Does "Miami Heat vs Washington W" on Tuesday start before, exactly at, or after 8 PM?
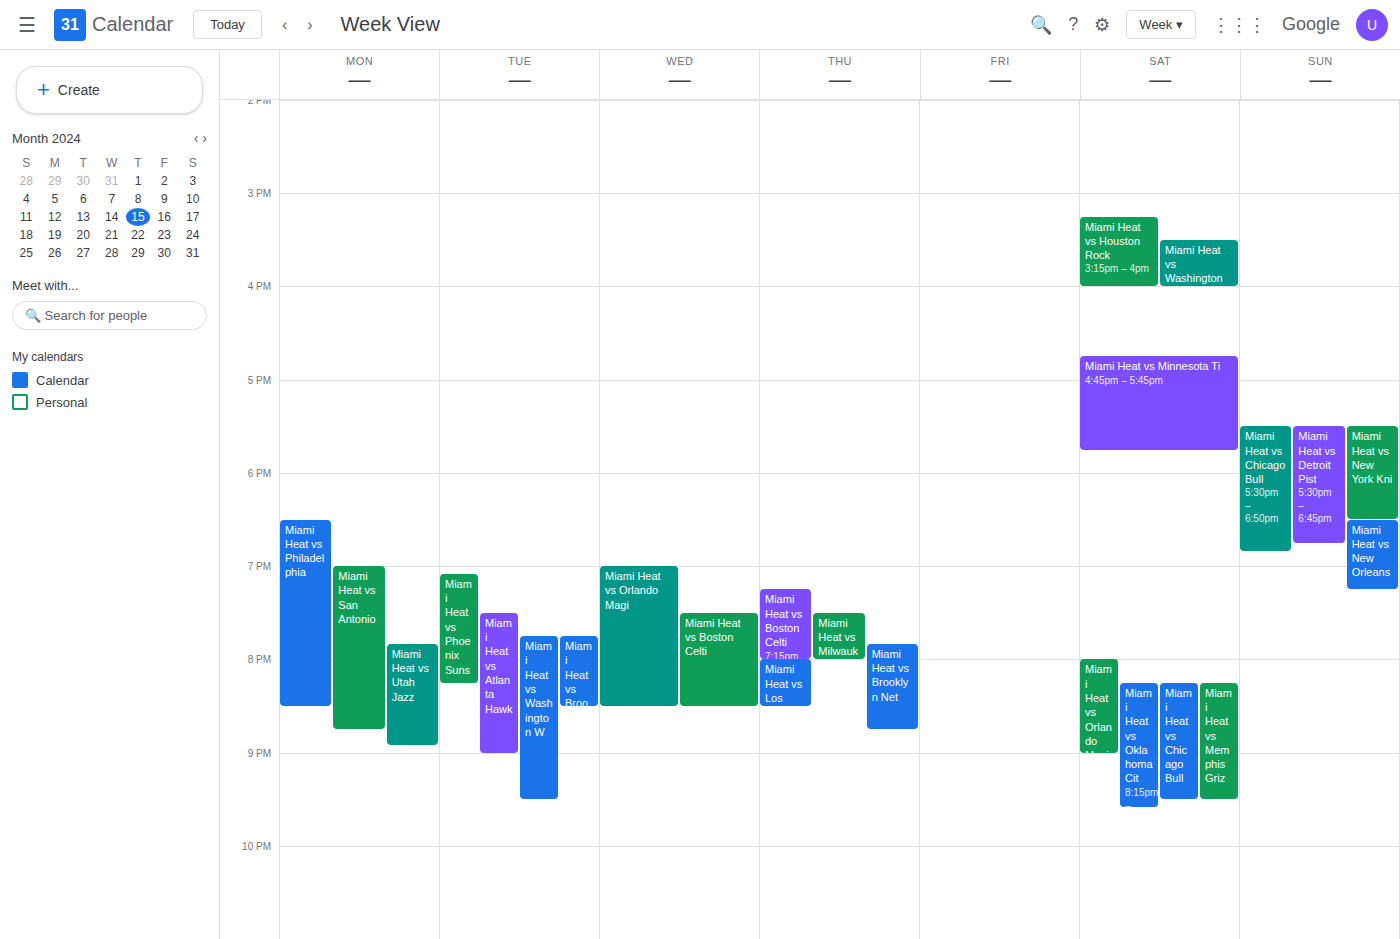
7:45 PM -- before 8 PM, 15 minutes above the 8 PM line.